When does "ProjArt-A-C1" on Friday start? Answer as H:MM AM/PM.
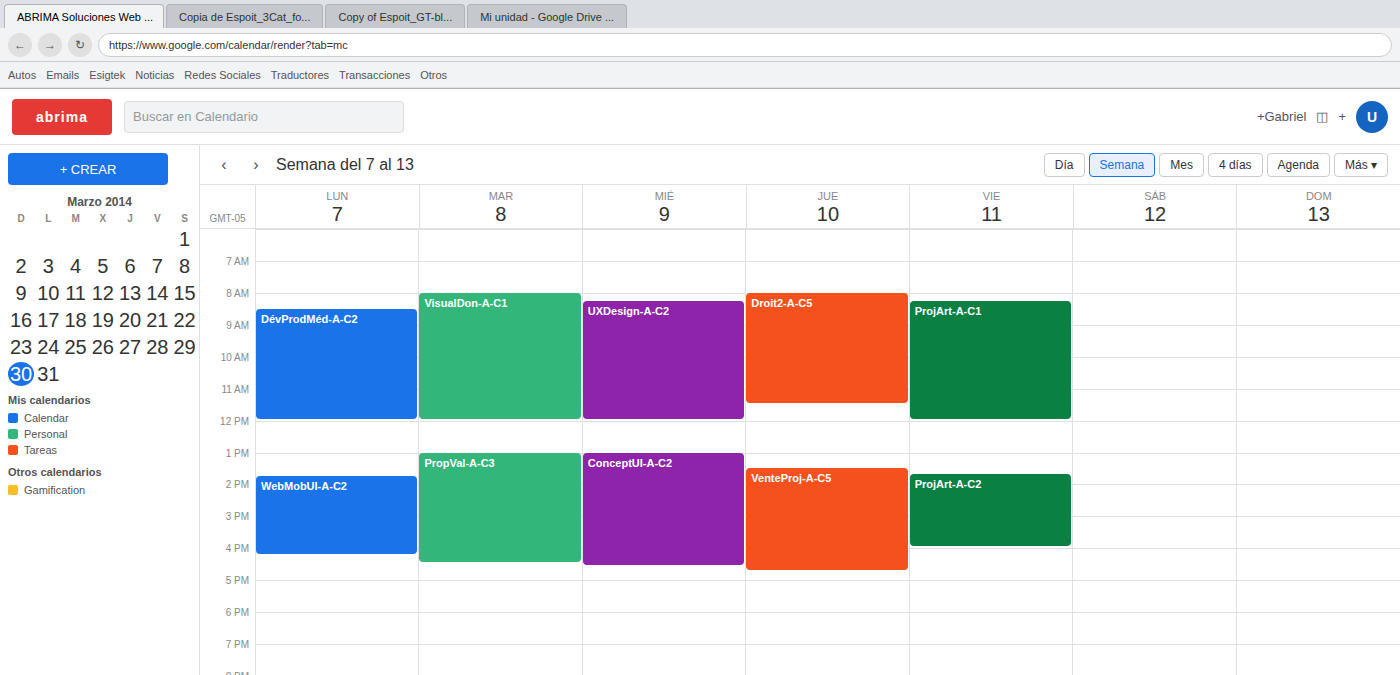
8:15 AM